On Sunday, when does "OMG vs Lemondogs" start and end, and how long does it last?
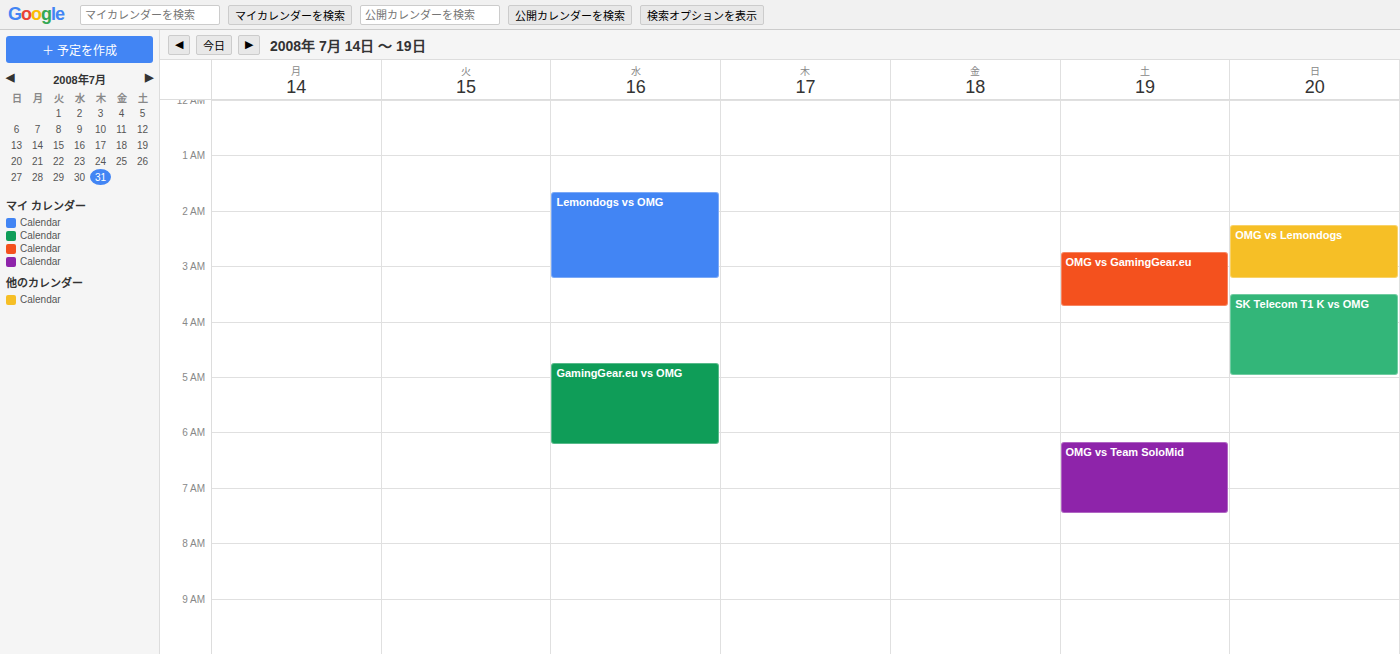
2:15 AM to 3:15 AM, 1 hour